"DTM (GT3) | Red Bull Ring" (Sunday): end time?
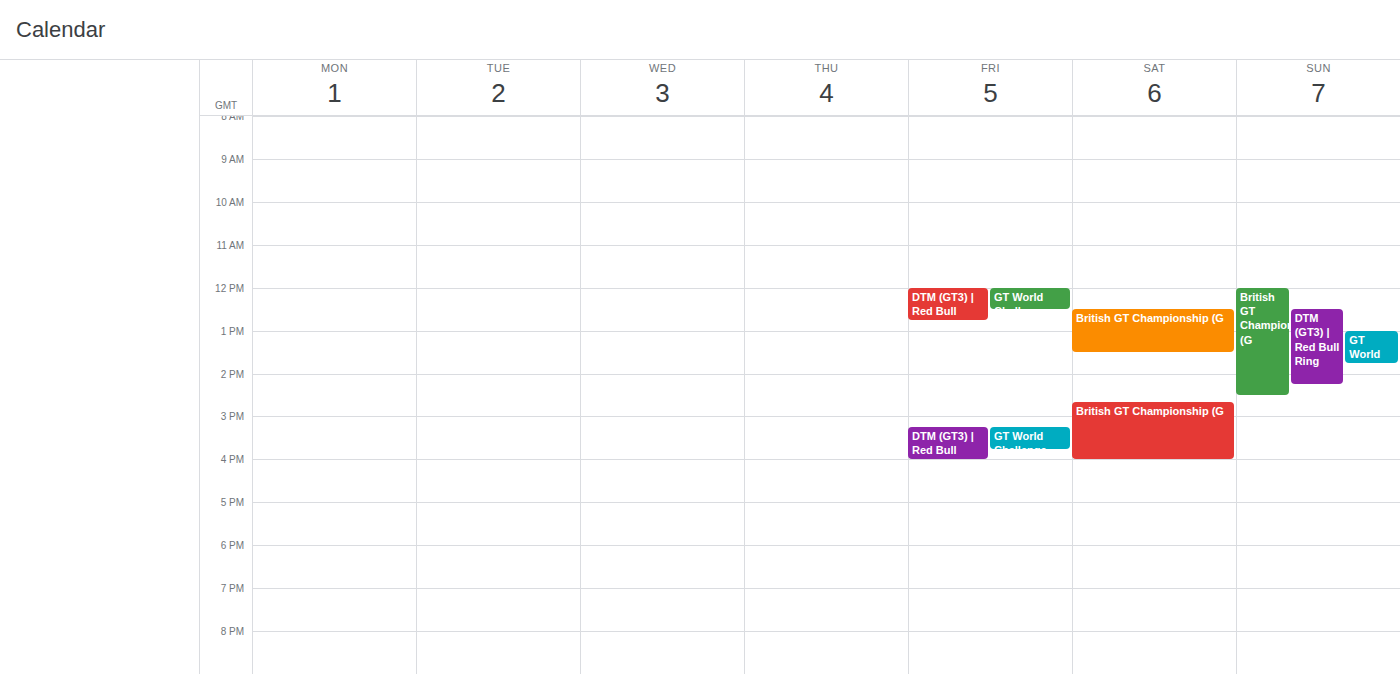
14:15